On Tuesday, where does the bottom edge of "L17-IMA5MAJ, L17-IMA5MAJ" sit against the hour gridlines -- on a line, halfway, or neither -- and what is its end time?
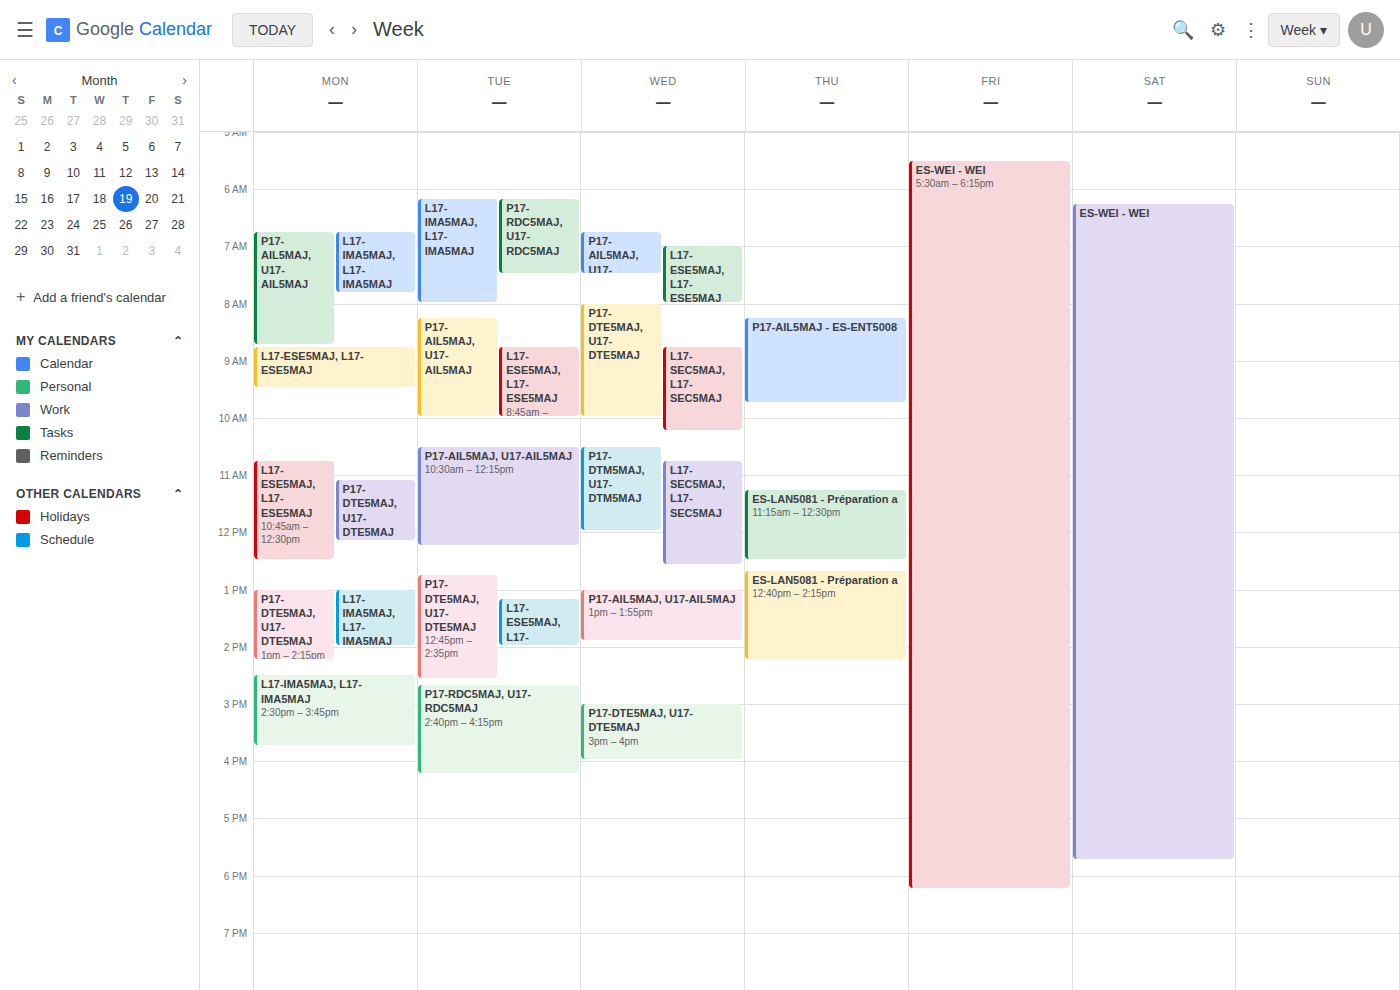
8:00 AM -- exactly on the 8 AM line.